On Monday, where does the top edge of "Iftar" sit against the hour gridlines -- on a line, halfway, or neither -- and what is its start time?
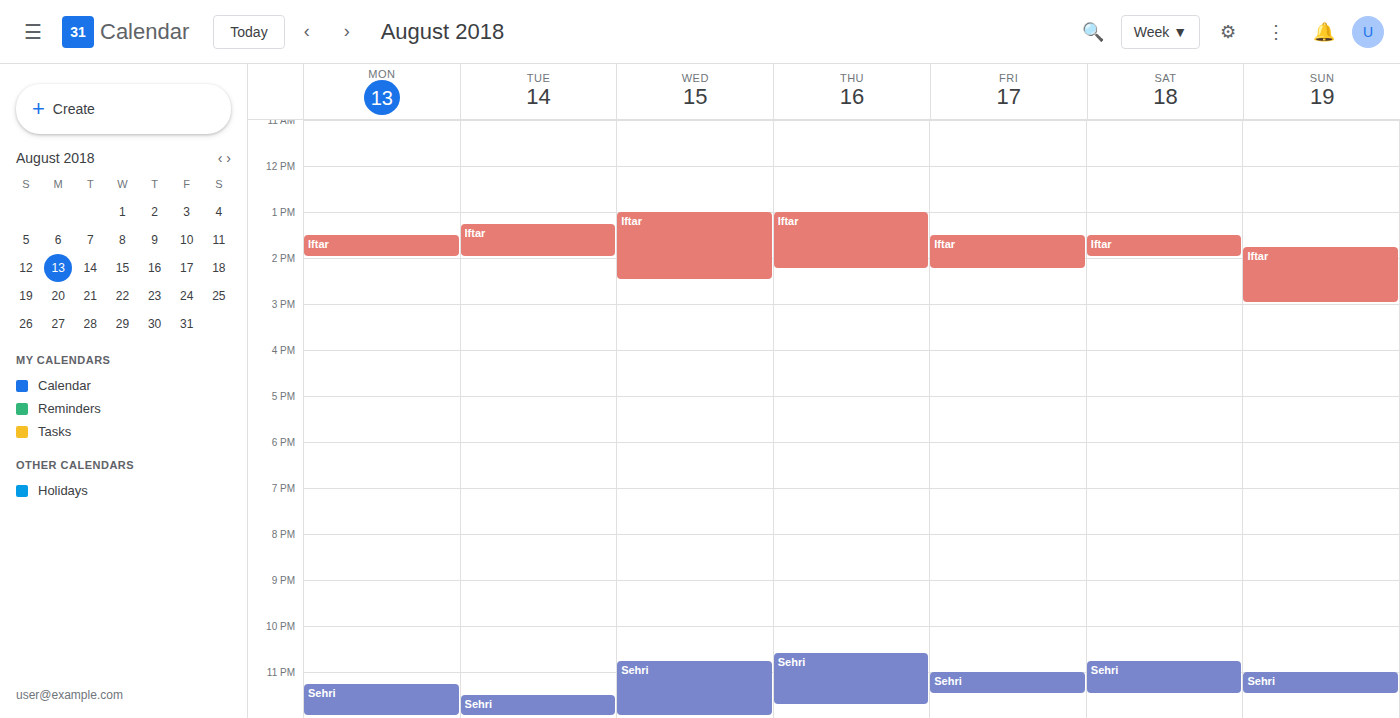
1:30 PM -- halfway between the 1 PM and 2 PM lines.